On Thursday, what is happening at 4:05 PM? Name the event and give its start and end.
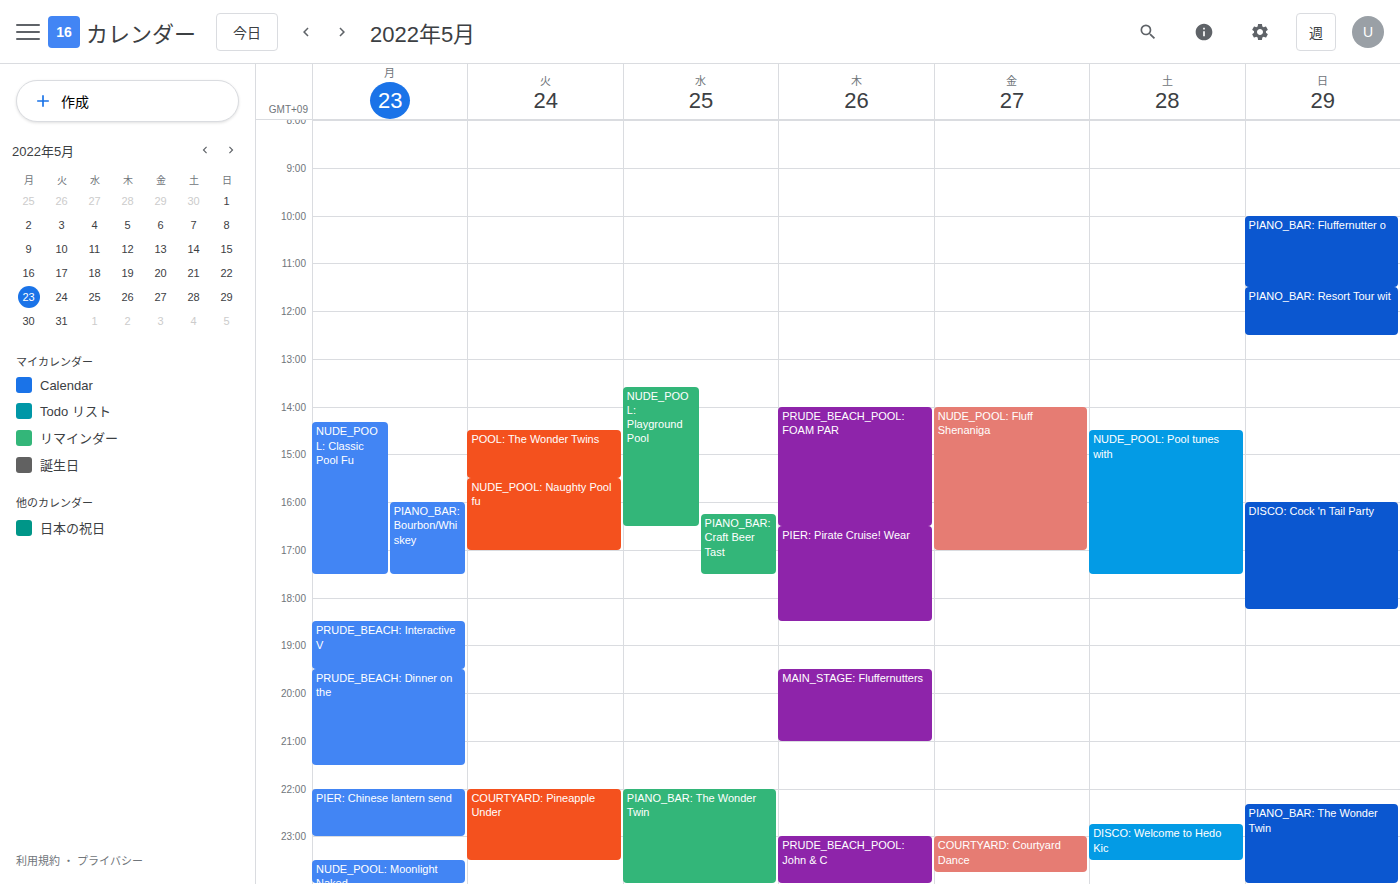
"PRUDE_BEACH_POOL: FOAM PAR", 2:00 PM to 4:30 PM